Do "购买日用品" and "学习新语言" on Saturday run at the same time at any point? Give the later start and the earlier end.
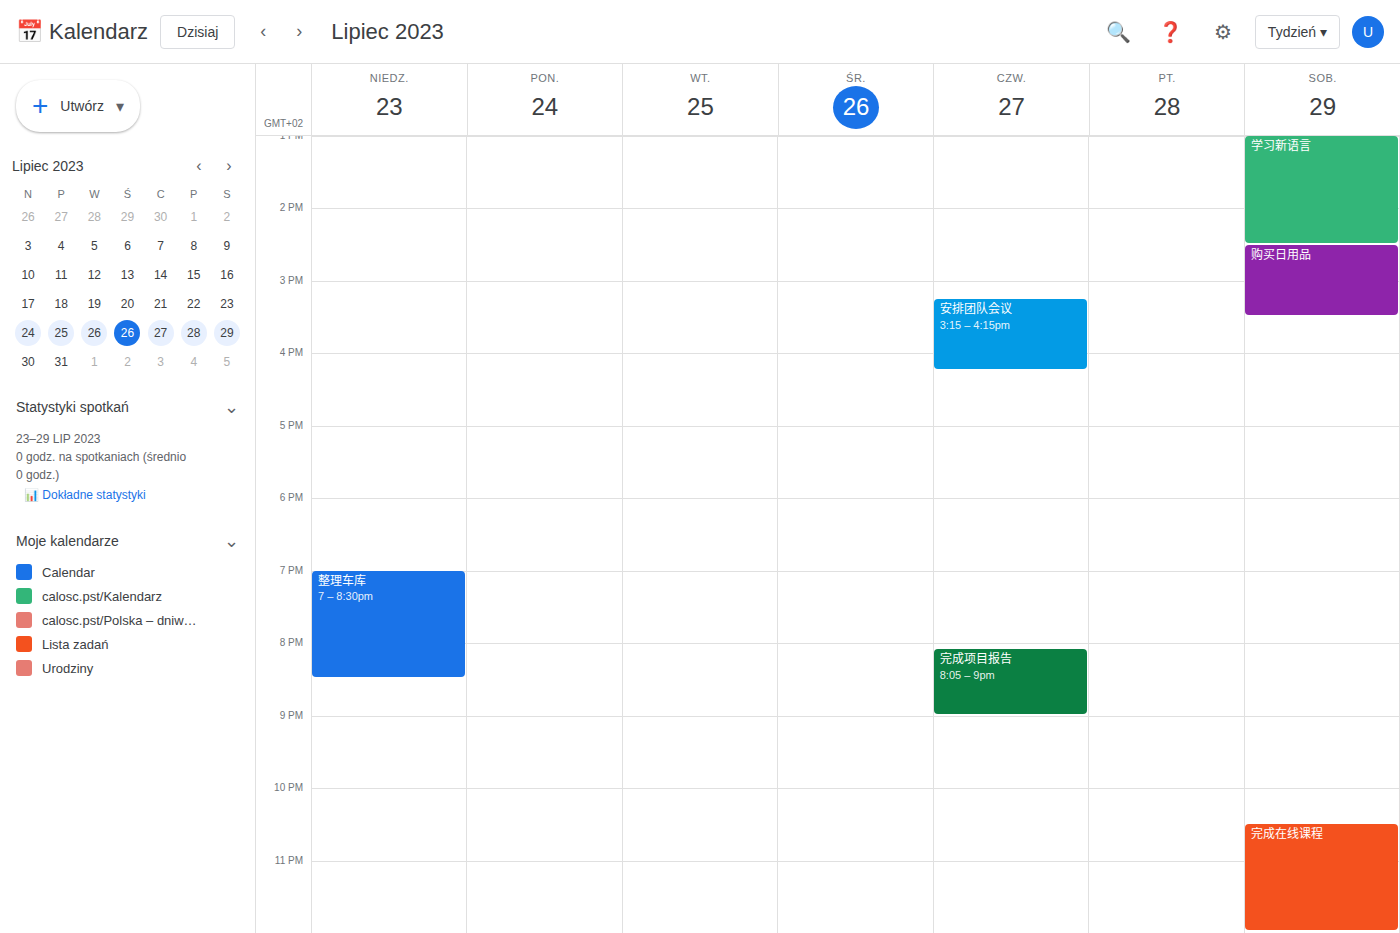
"学习新语言" ends at 2:30 PM, exactly when "购买日用品" starts -- they touch but do not overlap.